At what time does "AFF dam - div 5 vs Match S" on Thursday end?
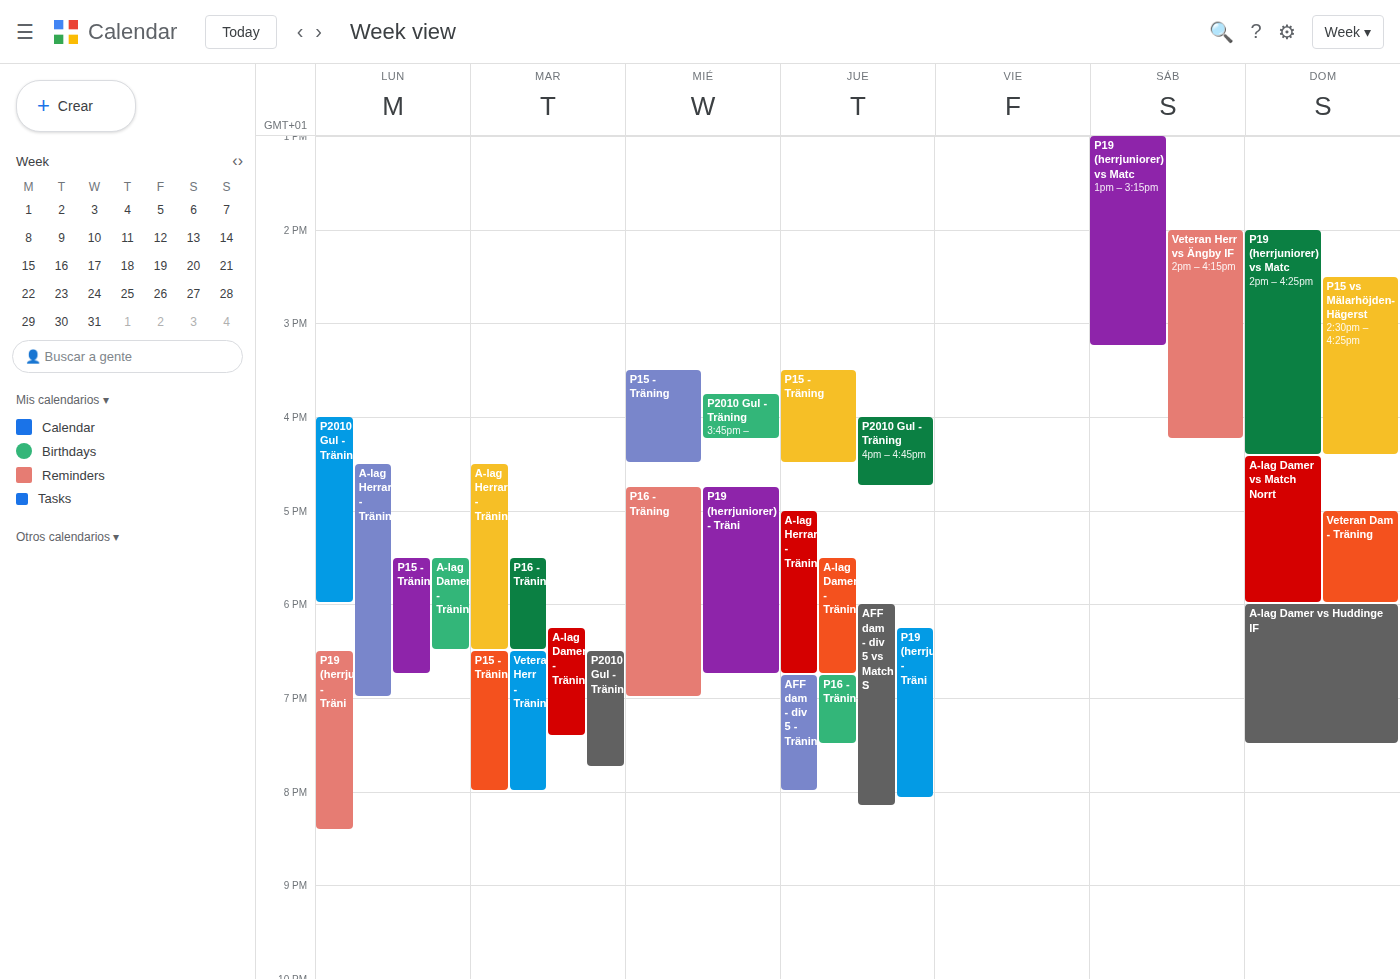
8:10 PM